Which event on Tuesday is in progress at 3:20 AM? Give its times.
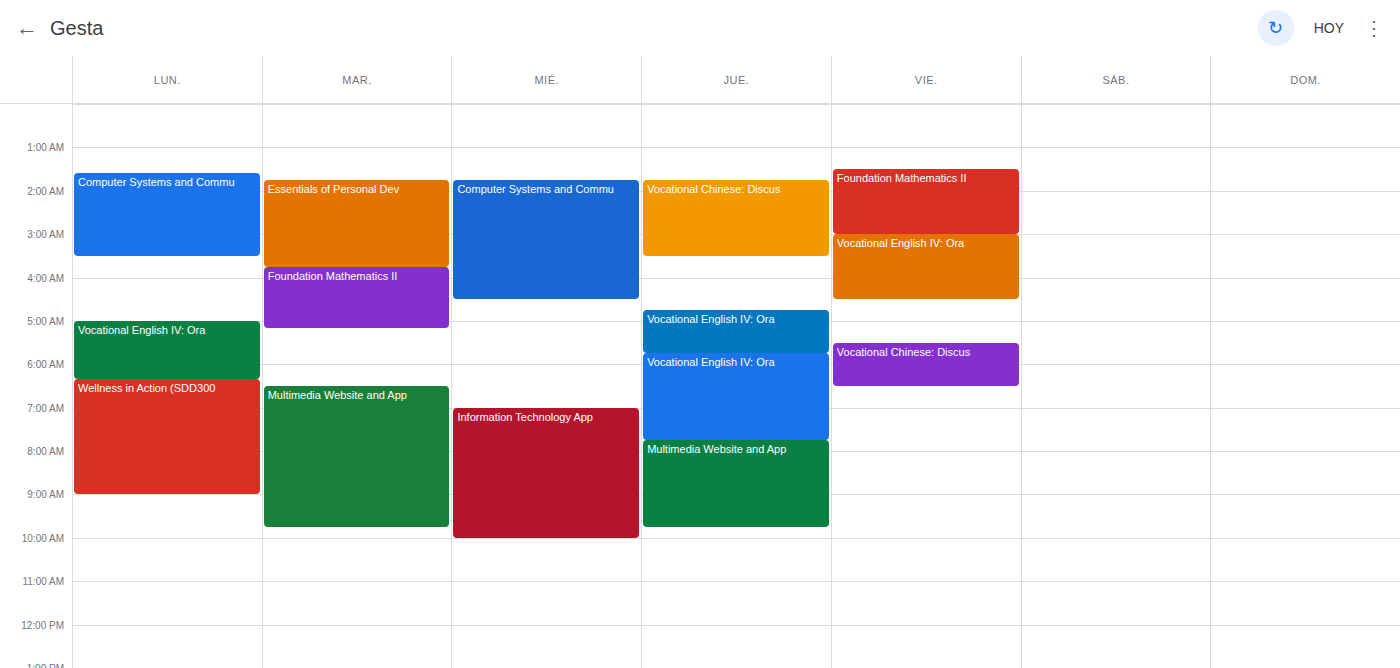
"Essentials of Personal Dev", 1:45 AM to 3:45 AM